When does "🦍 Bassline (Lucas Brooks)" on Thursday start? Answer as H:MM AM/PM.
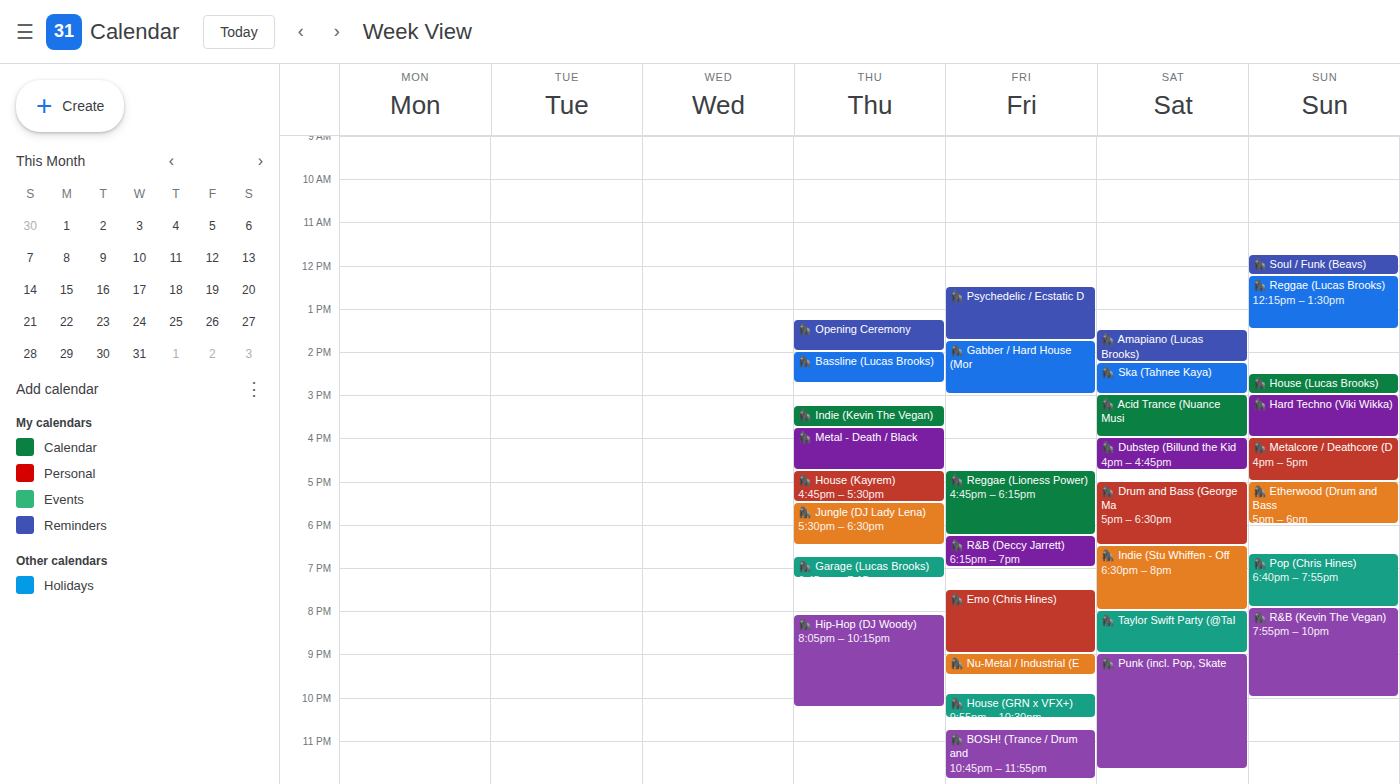
2:00 PM